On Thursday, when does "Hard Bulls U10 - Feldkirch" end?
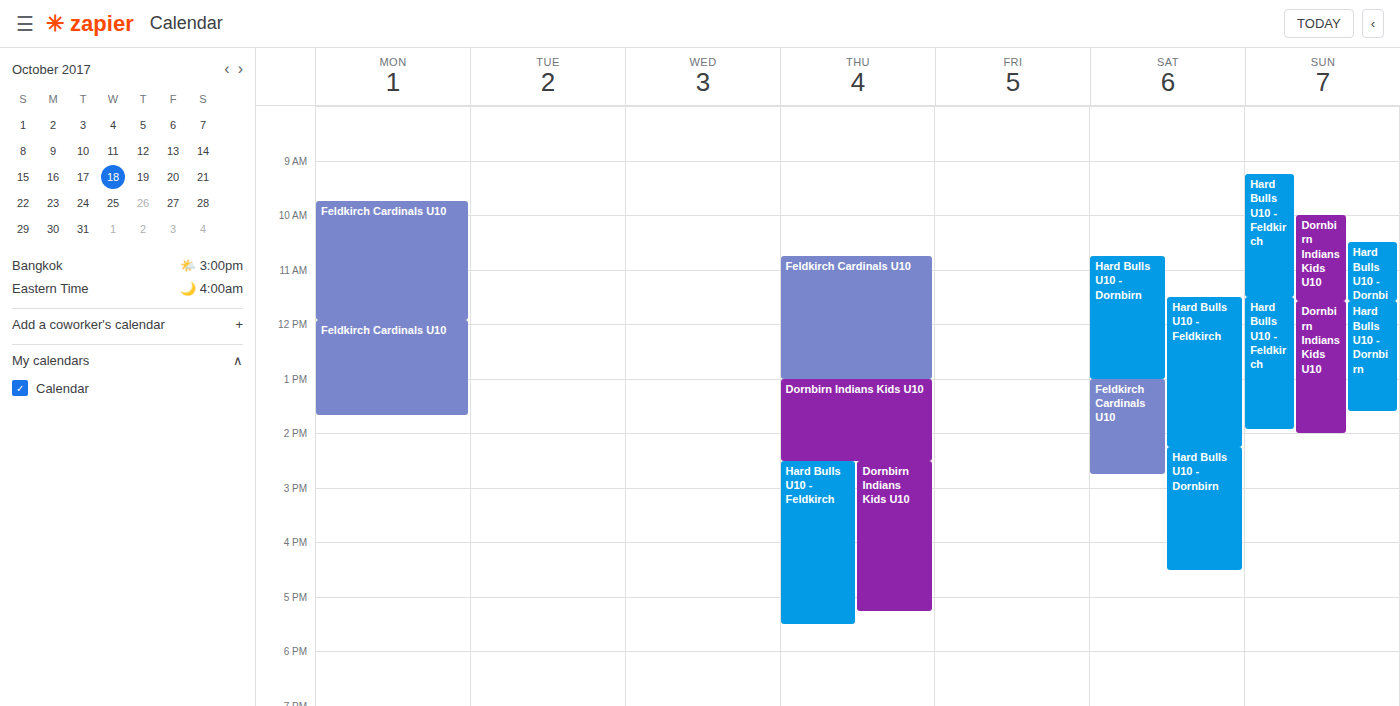
5:30 PM